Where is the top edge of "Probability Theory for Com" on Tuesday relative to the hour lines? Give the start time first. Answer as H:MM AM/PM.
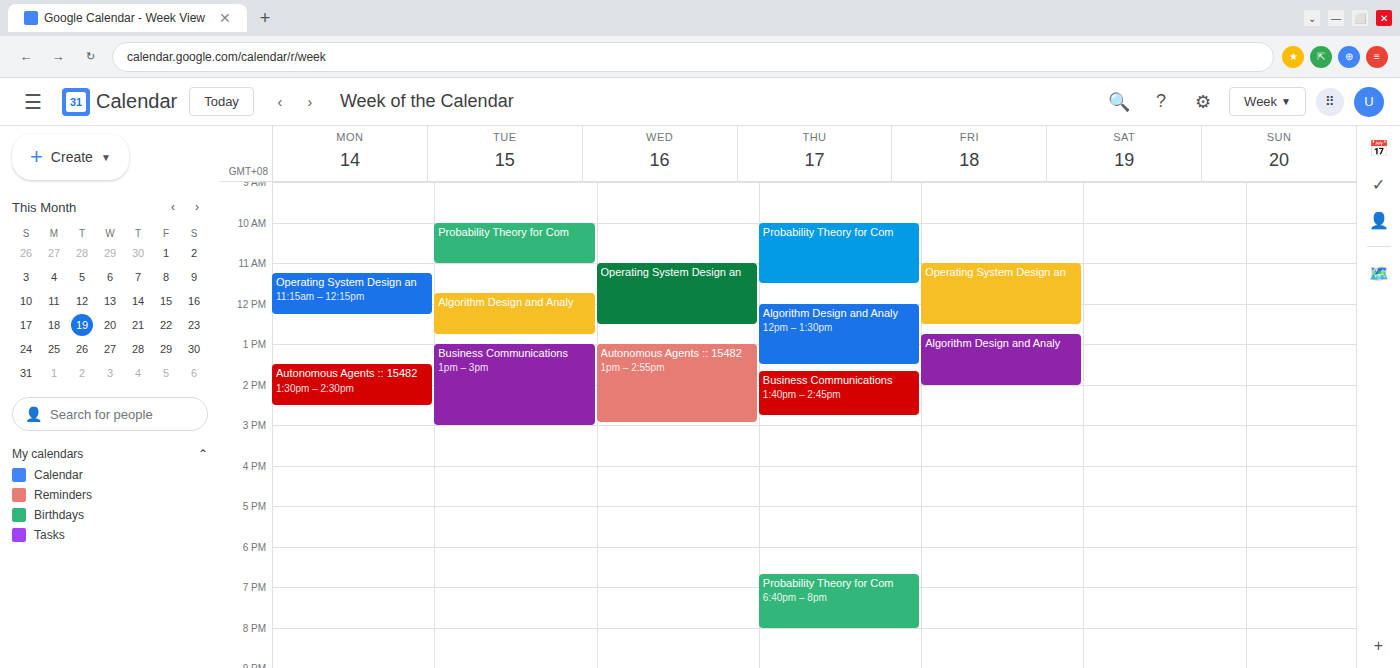
10:00 AM -- exactly on the 10 AM line.